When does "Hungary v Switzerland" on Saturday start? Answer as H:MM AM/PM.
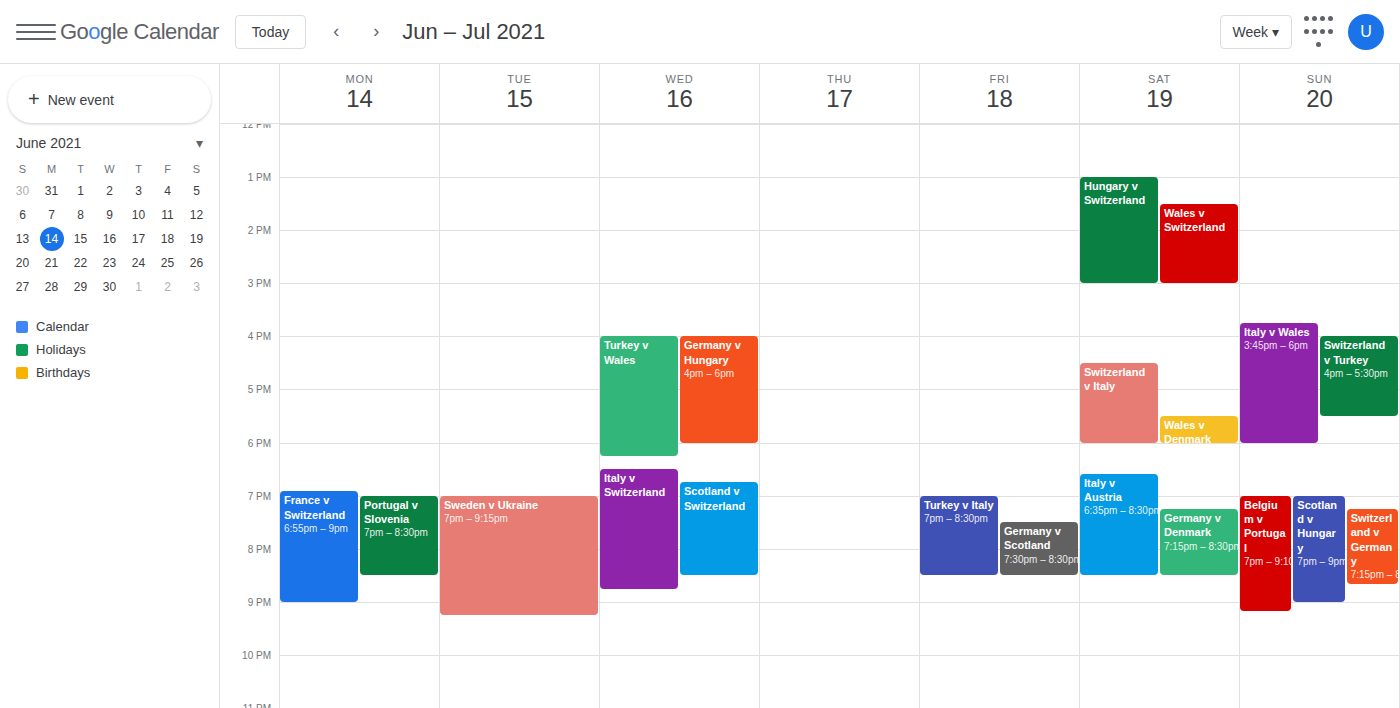
1:00 PM